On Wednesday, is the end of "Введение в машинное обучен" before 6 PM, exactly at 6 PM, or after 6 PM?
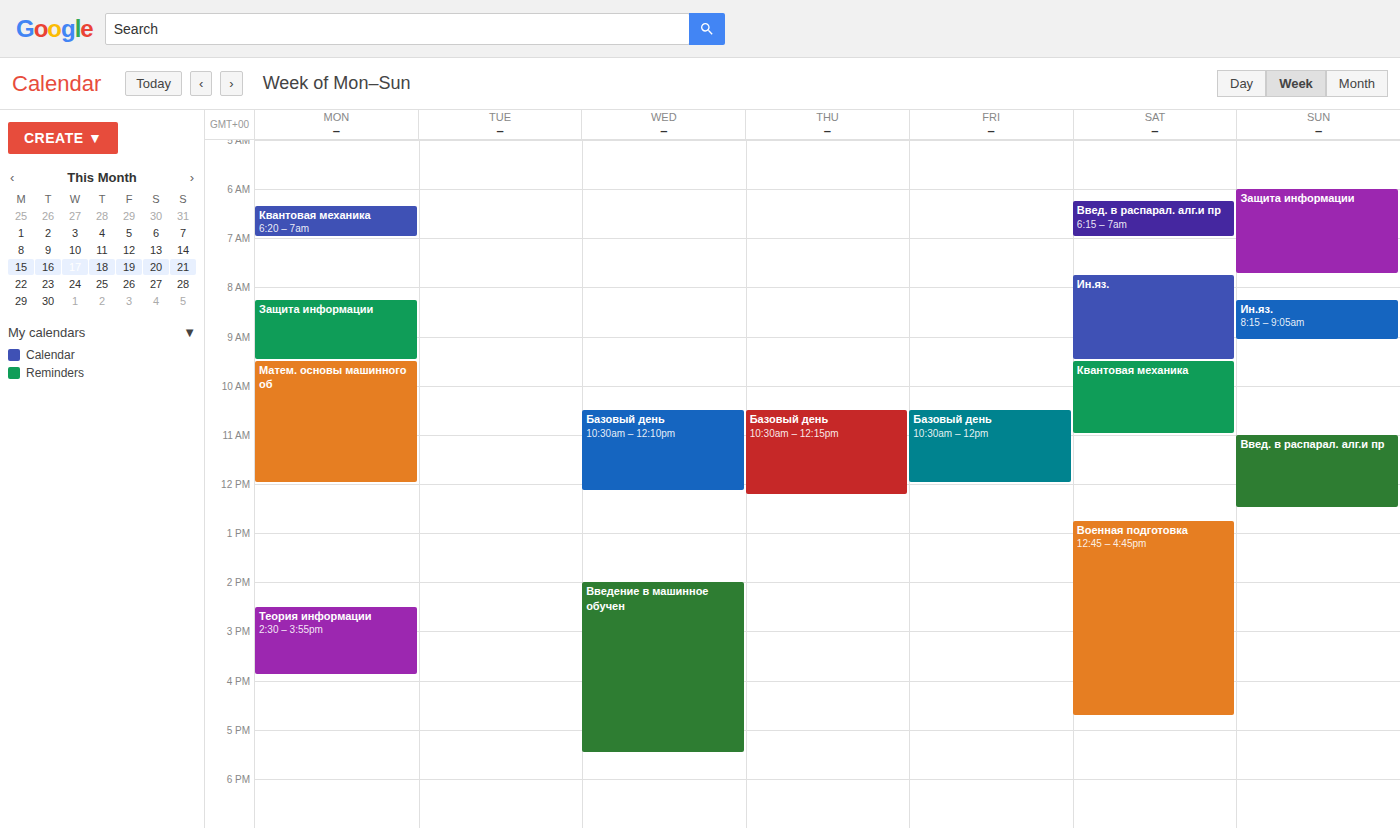
5:30 PM -- before 6 PM, 30 minutes above the 6 PM line.